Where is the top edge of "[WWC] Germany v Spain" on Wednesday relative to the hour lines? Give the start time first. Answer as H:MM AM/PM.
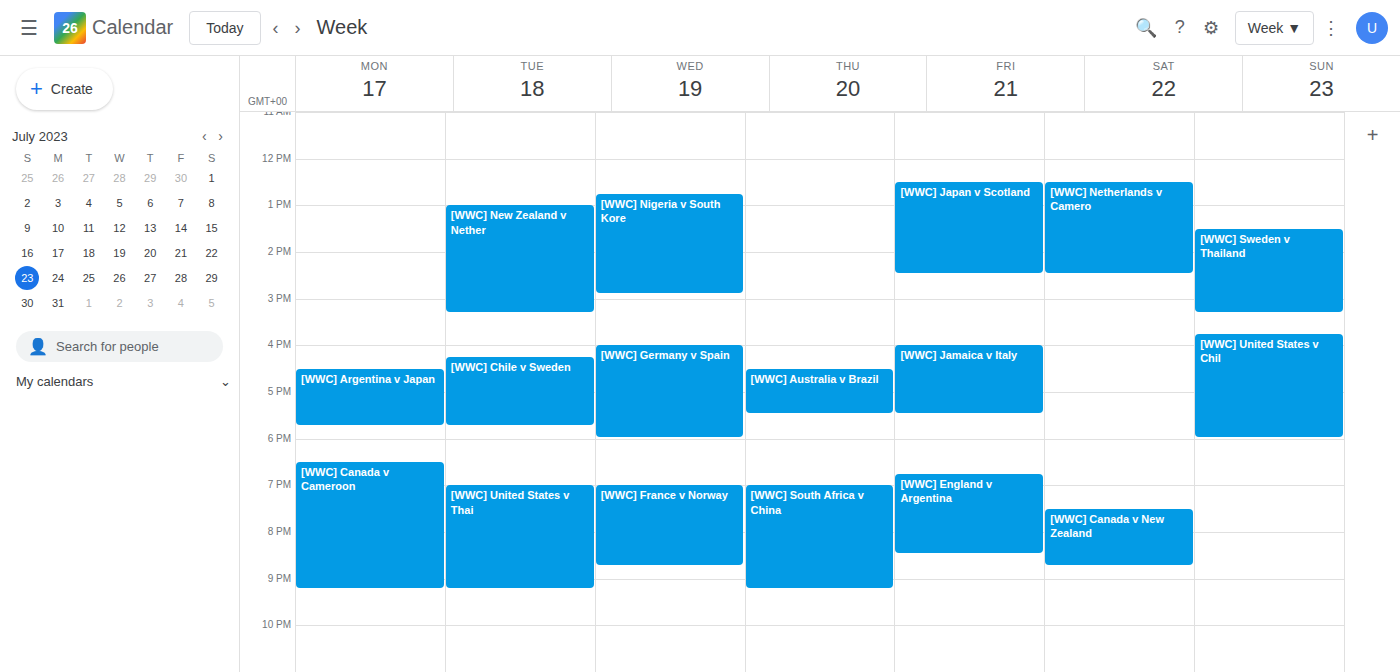
4:00 PM -- exactly on the 4 PM line.